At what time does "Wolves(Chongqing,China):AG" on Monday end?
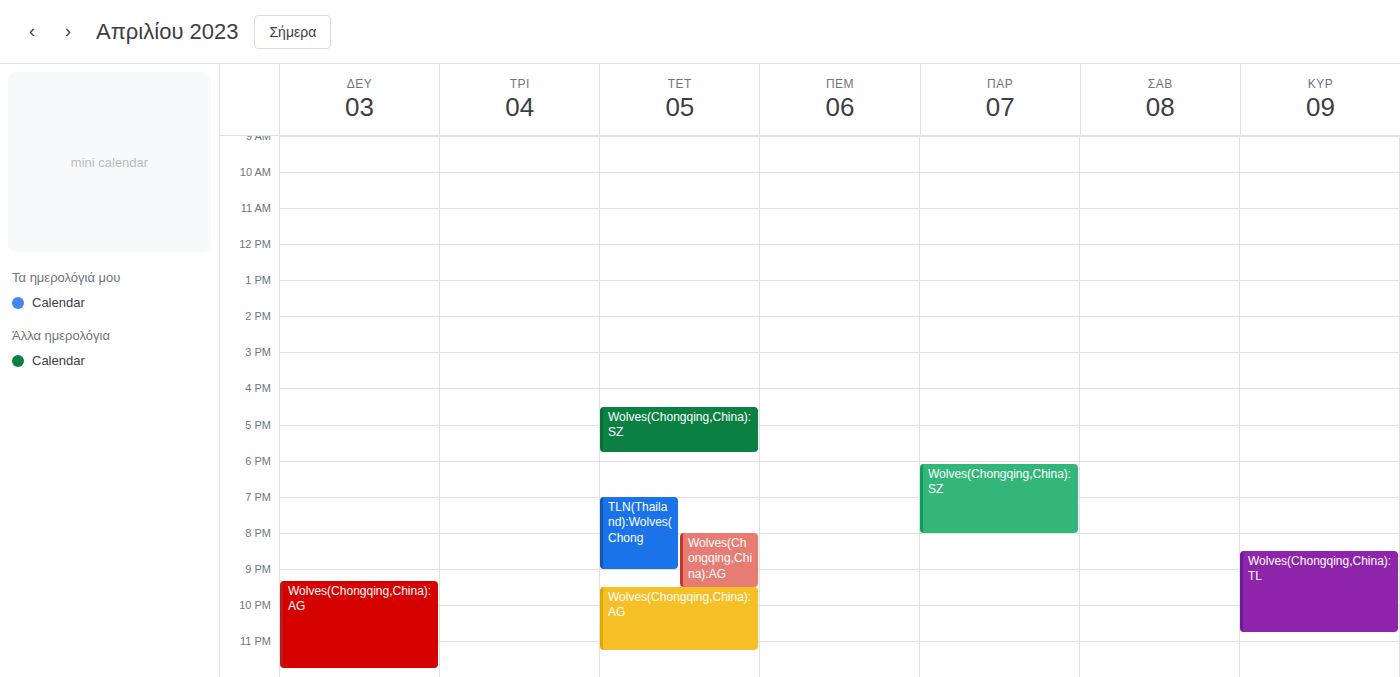
11:45 PM